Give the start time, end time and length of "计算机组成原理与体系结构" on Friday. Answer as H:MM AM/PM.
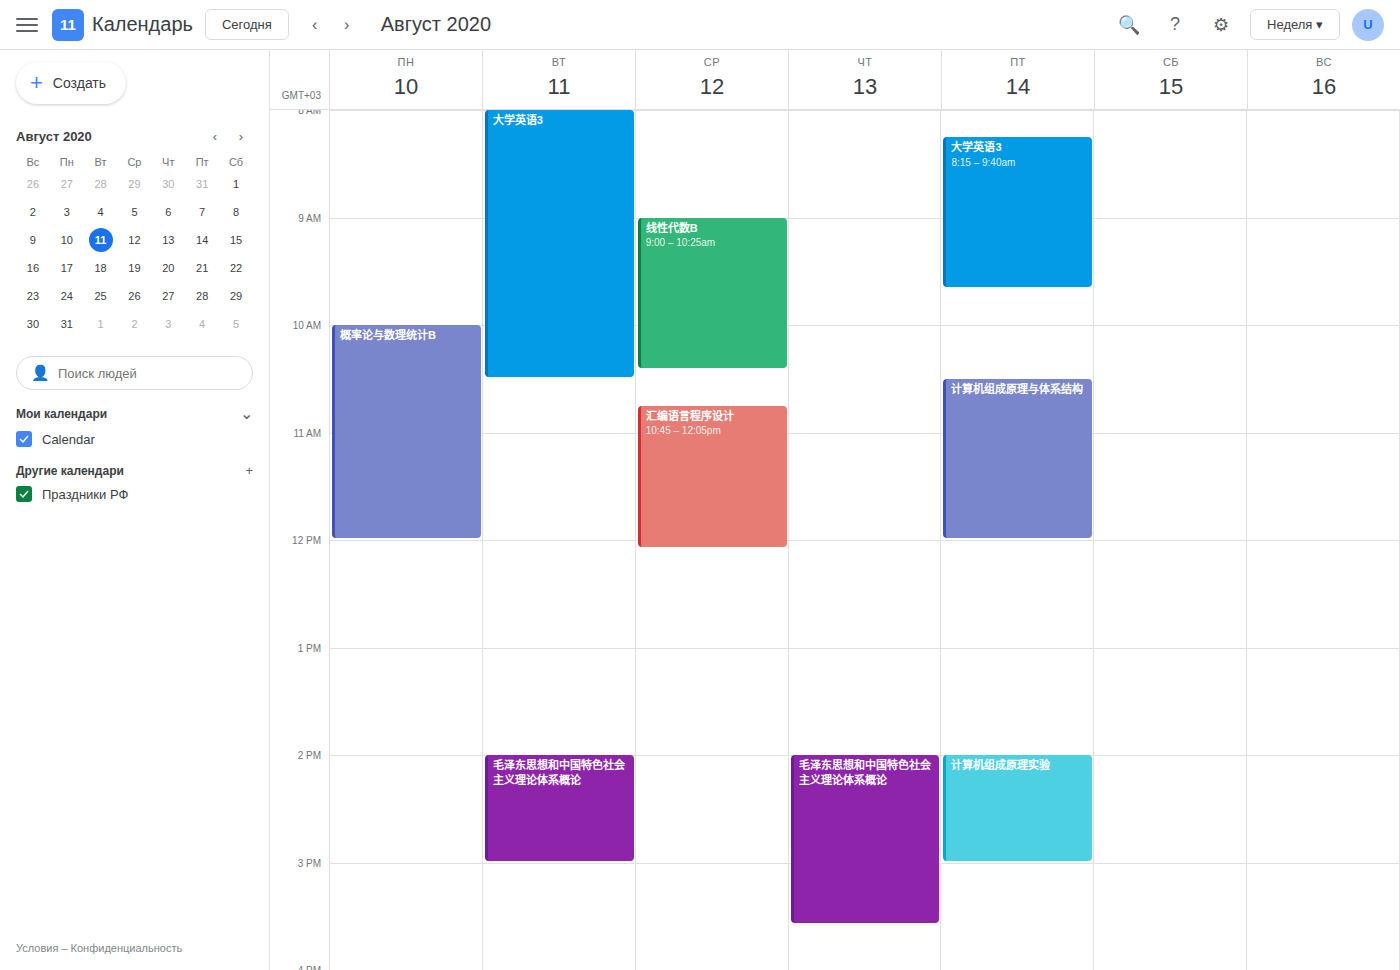
10:30 AM to 12:00 PM, 1 hour 30 minutes